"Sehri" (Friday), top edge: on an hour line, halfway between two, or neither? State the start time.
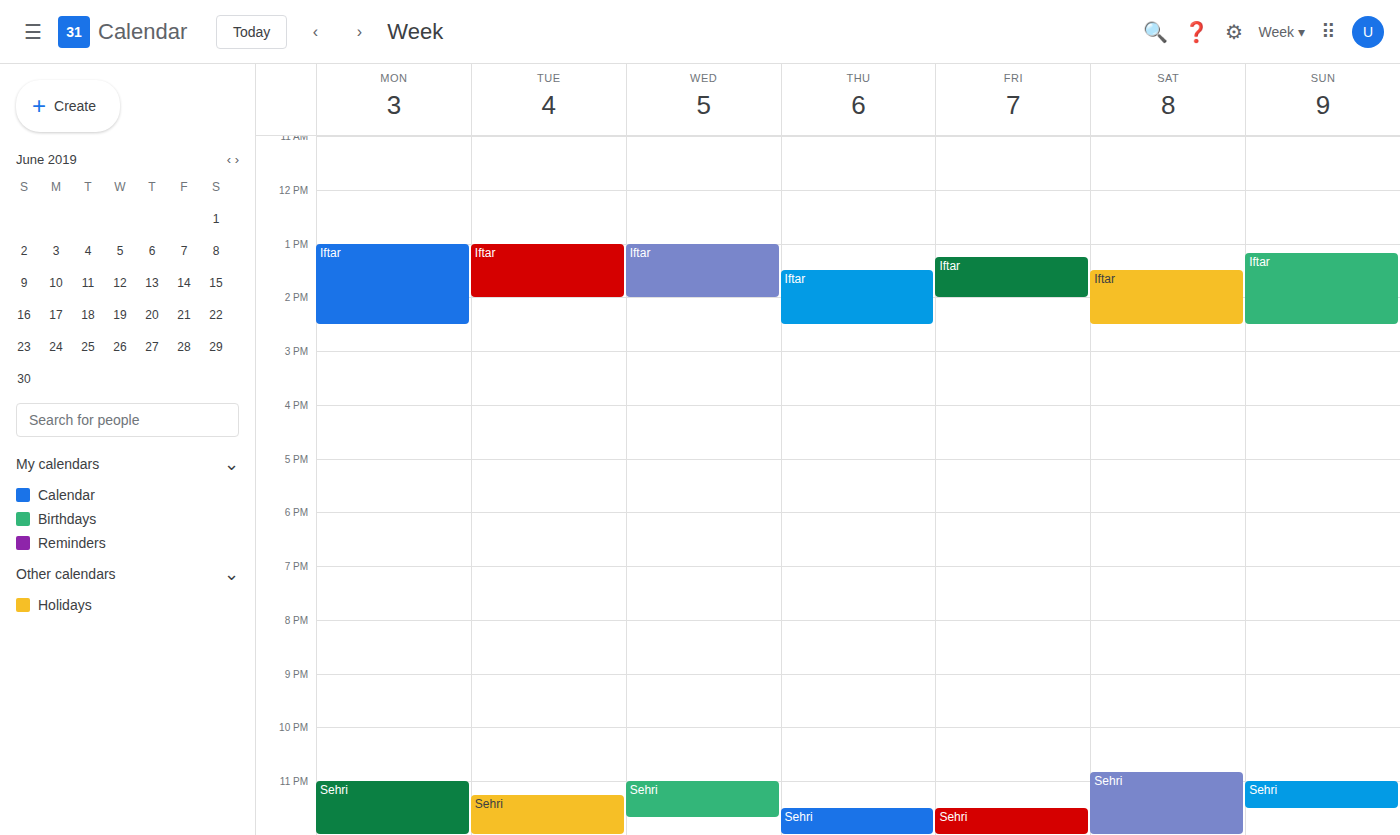
23:30 -- halfway between the 23:00 and 24:00 lines.